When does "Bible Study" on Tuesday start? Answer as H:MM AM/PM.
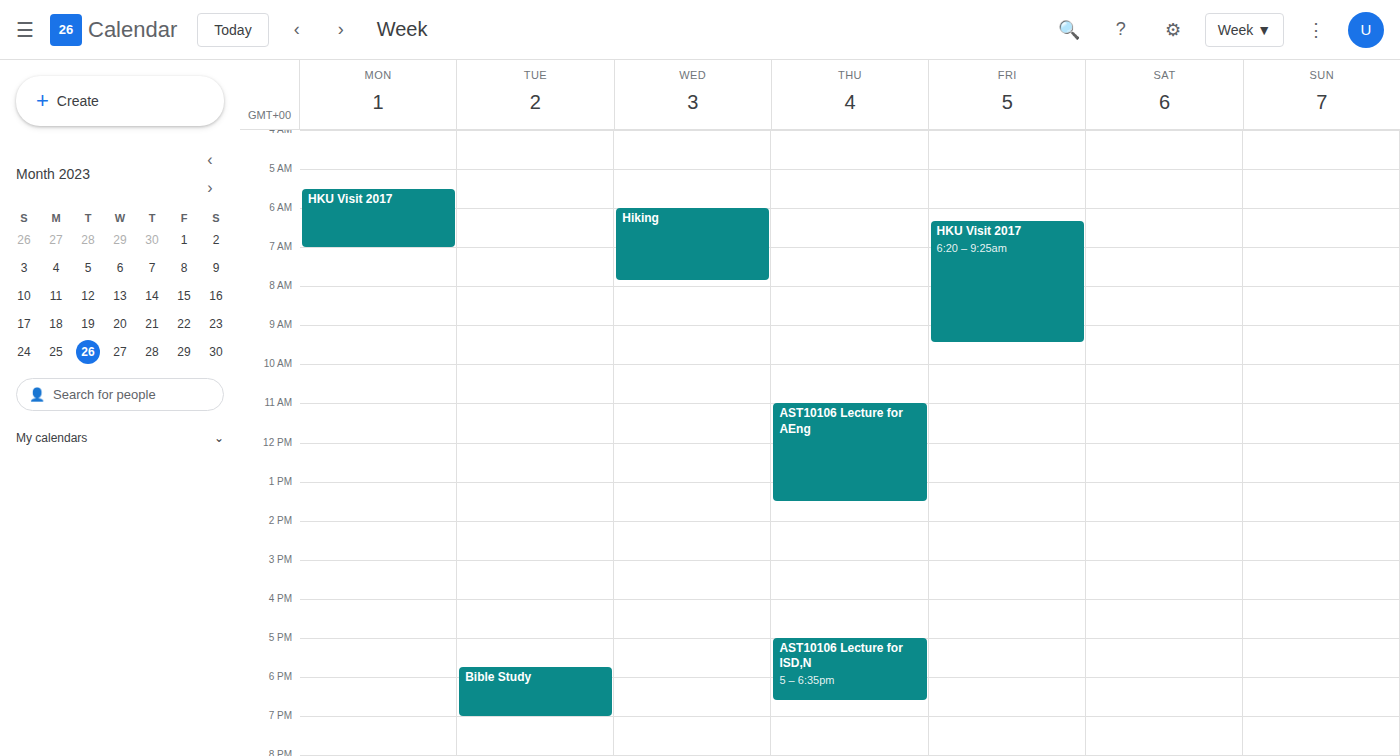
5:45 PM